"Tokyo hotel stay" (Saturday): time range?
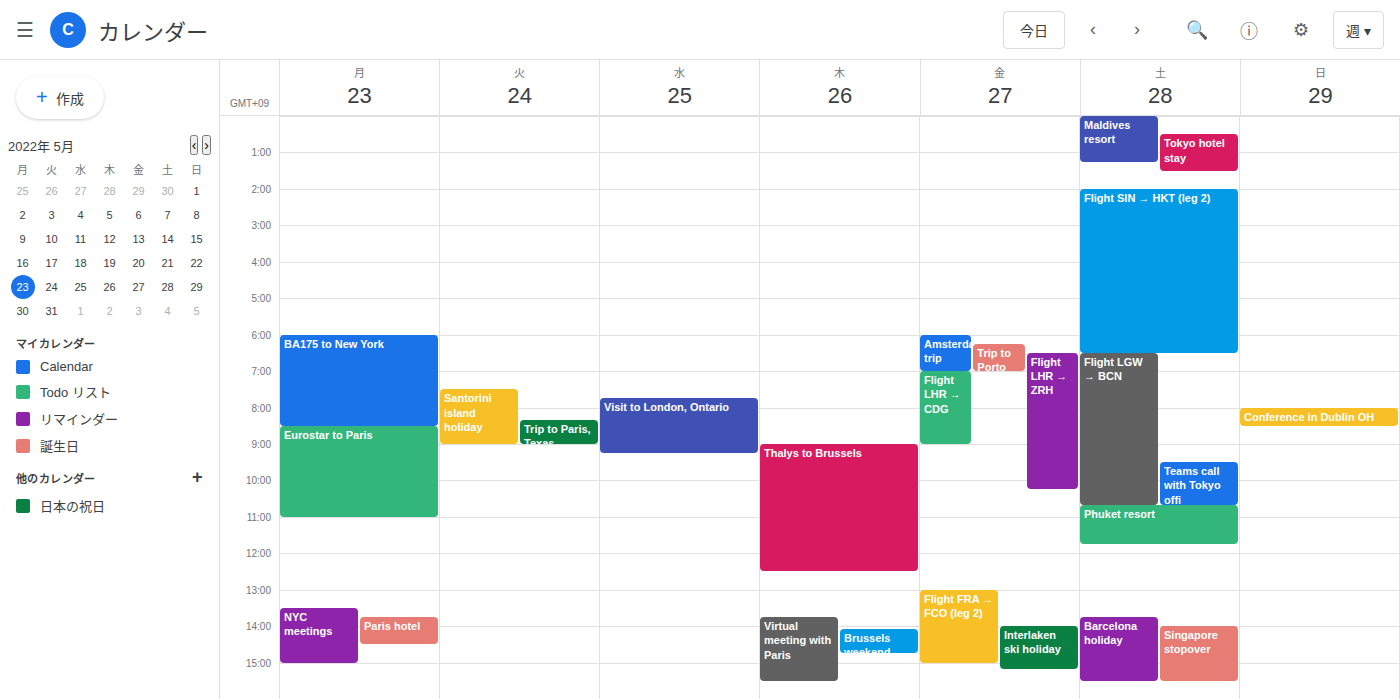
12:30 AM to 1:30 AM